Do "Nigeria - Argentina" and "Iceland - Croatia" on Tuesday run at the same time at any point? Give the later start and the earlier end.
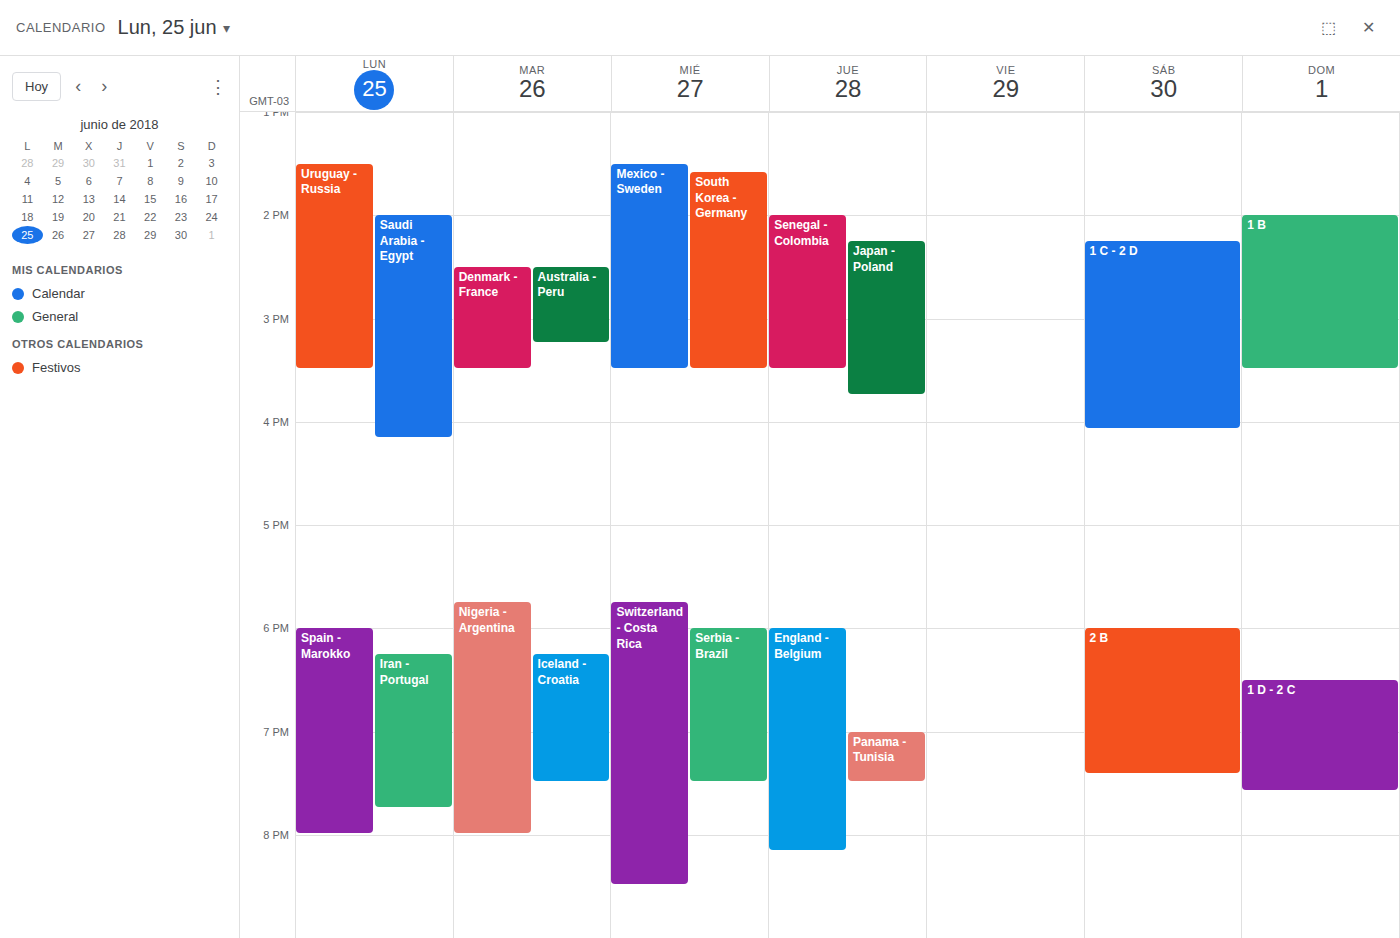
"Iceland - Croatia" runs 6:15 PM to 7:30 PM, inside "Nigeria - Argentina" -- they overlap.